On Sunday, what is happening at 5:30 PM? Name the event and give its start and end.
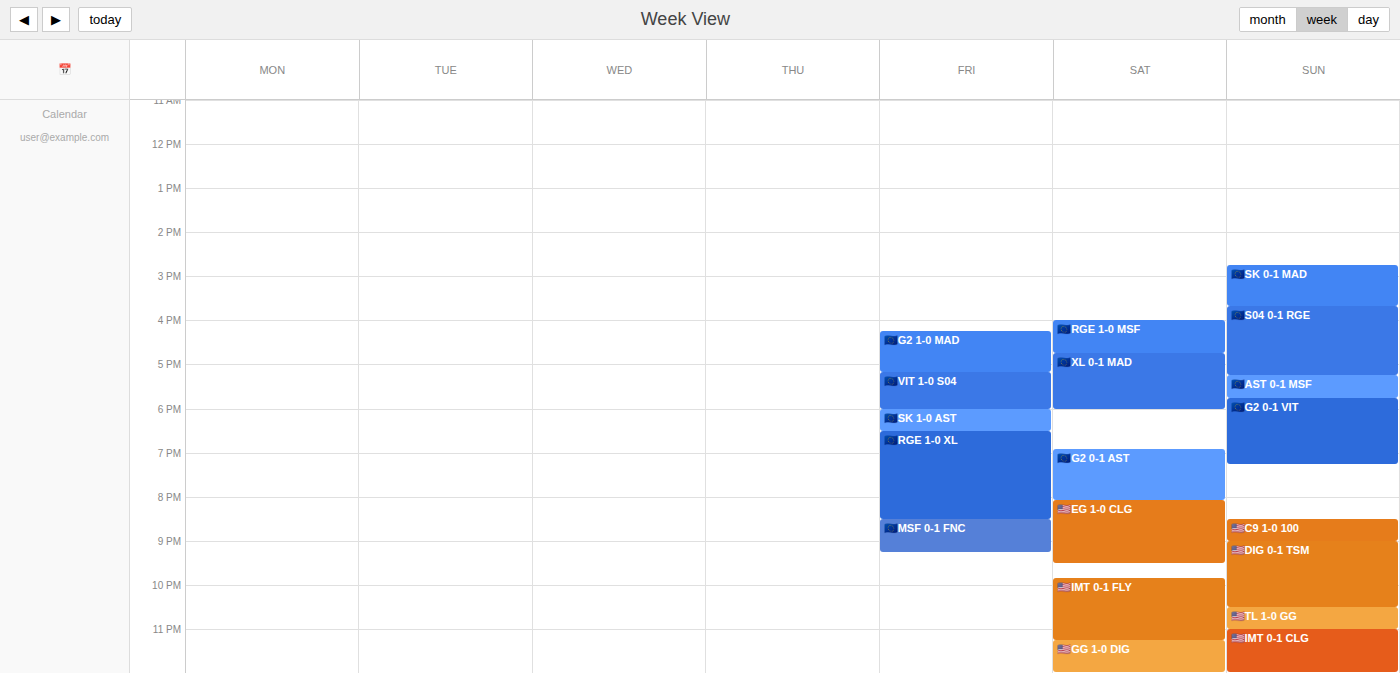
"🇪🇺AST 0-1 MSF", 5:15 PM to 5:45 PM